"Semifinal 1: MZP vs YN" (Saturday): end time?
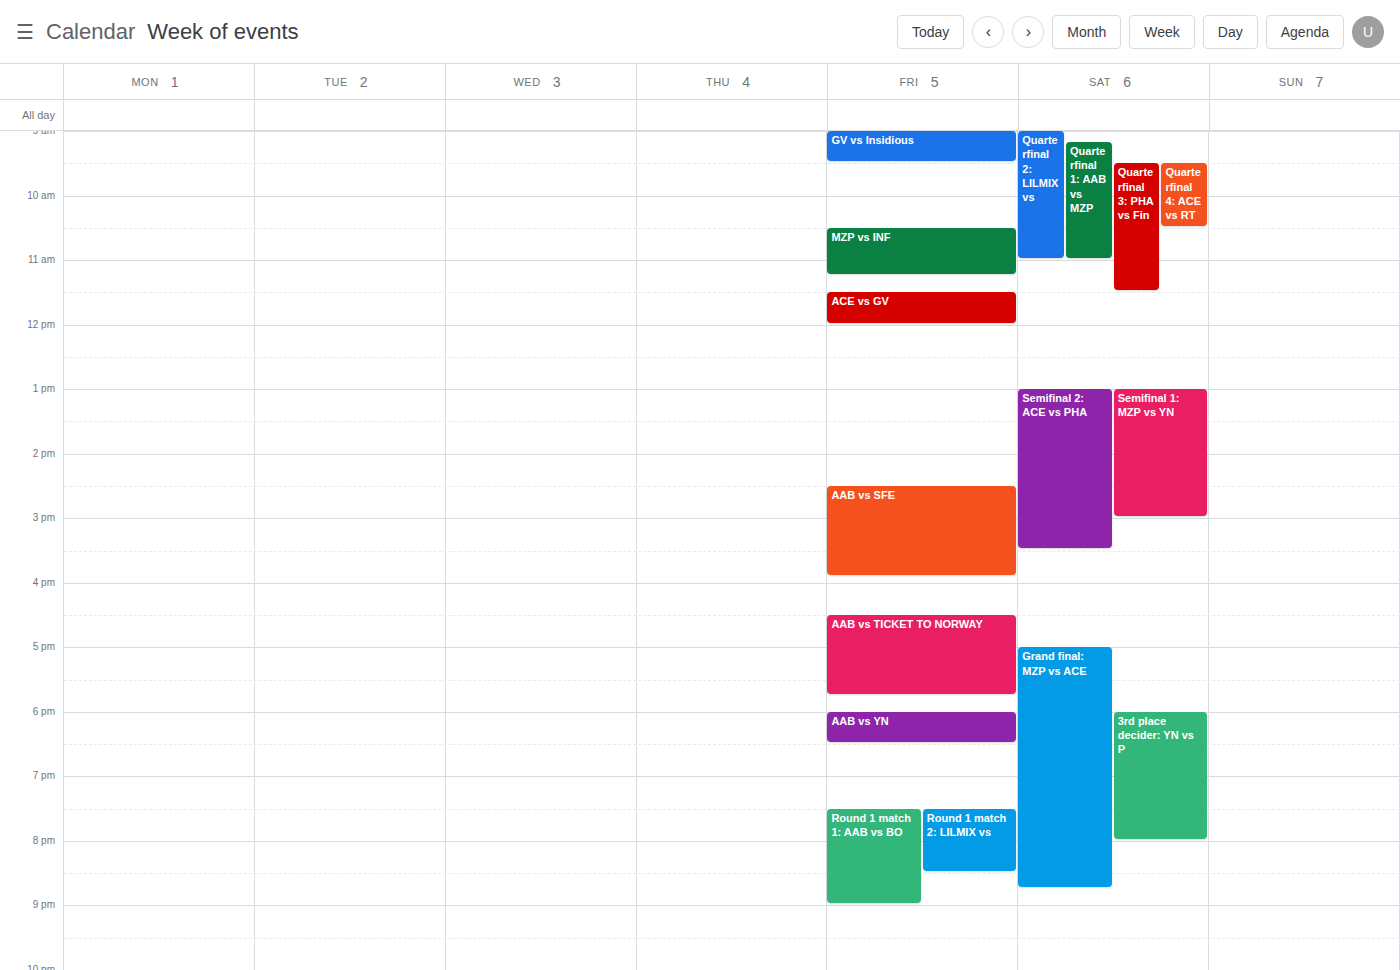
3:00 PM